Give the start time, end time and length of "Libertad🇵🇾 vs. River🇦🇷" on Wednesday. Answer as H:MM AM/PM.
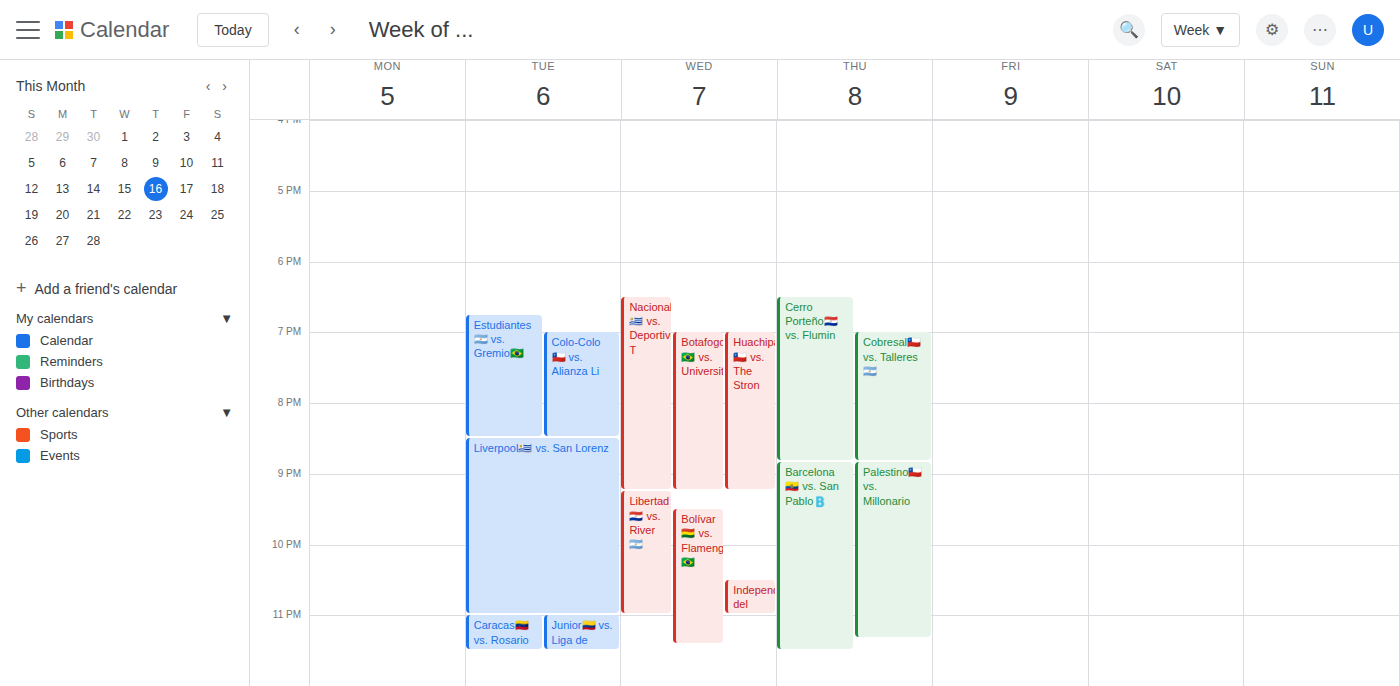
9:15 PM to 11:00 PM, 1 hour 45 minutes